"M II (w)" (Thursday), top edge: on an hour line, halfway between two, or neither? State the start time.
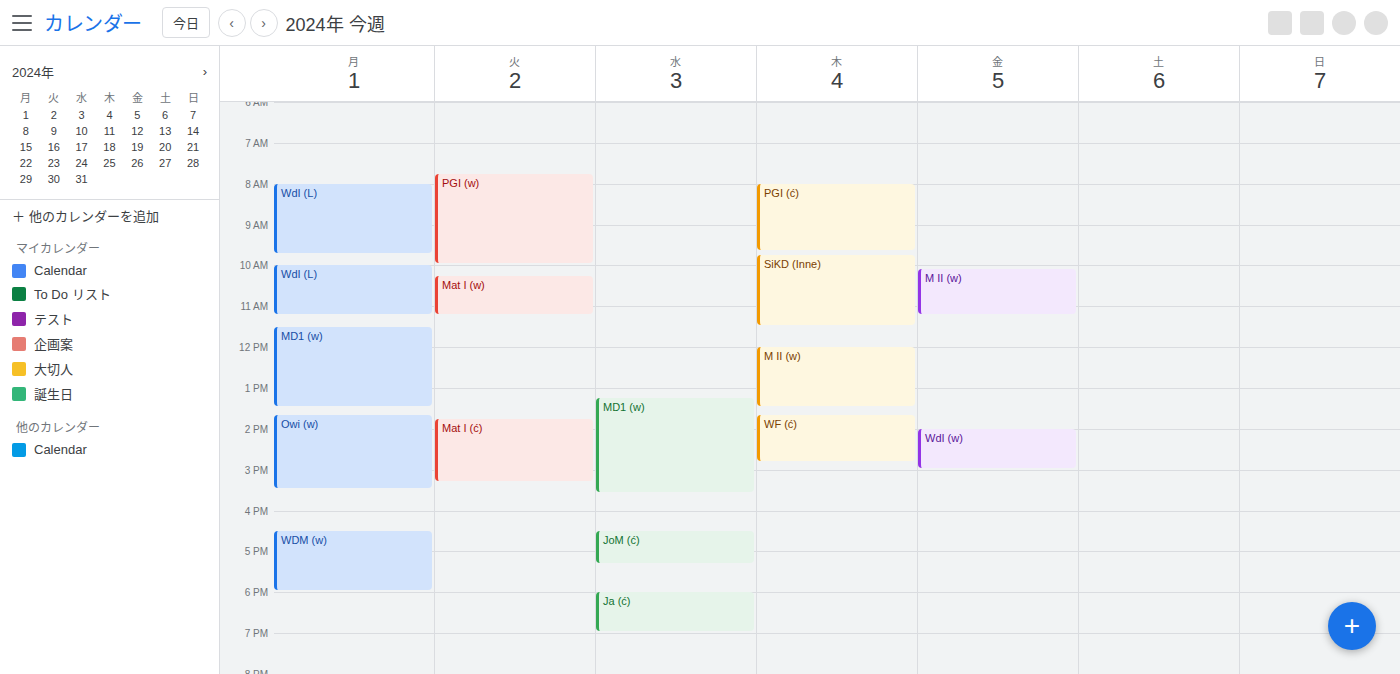
12:00 PM -- exactly on the 12 PM line.